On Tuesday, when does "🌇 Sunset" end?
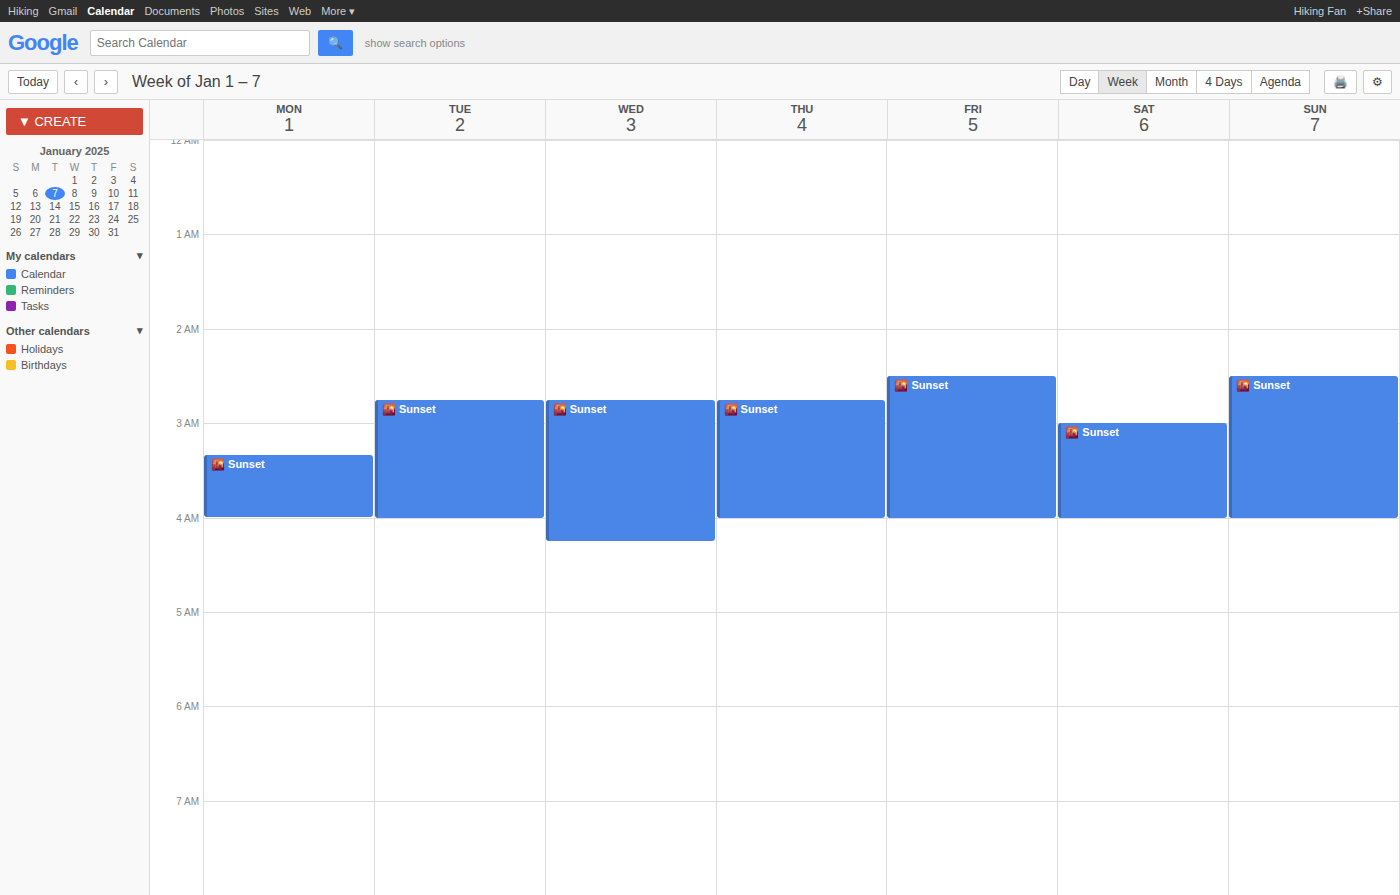
4:00 AM